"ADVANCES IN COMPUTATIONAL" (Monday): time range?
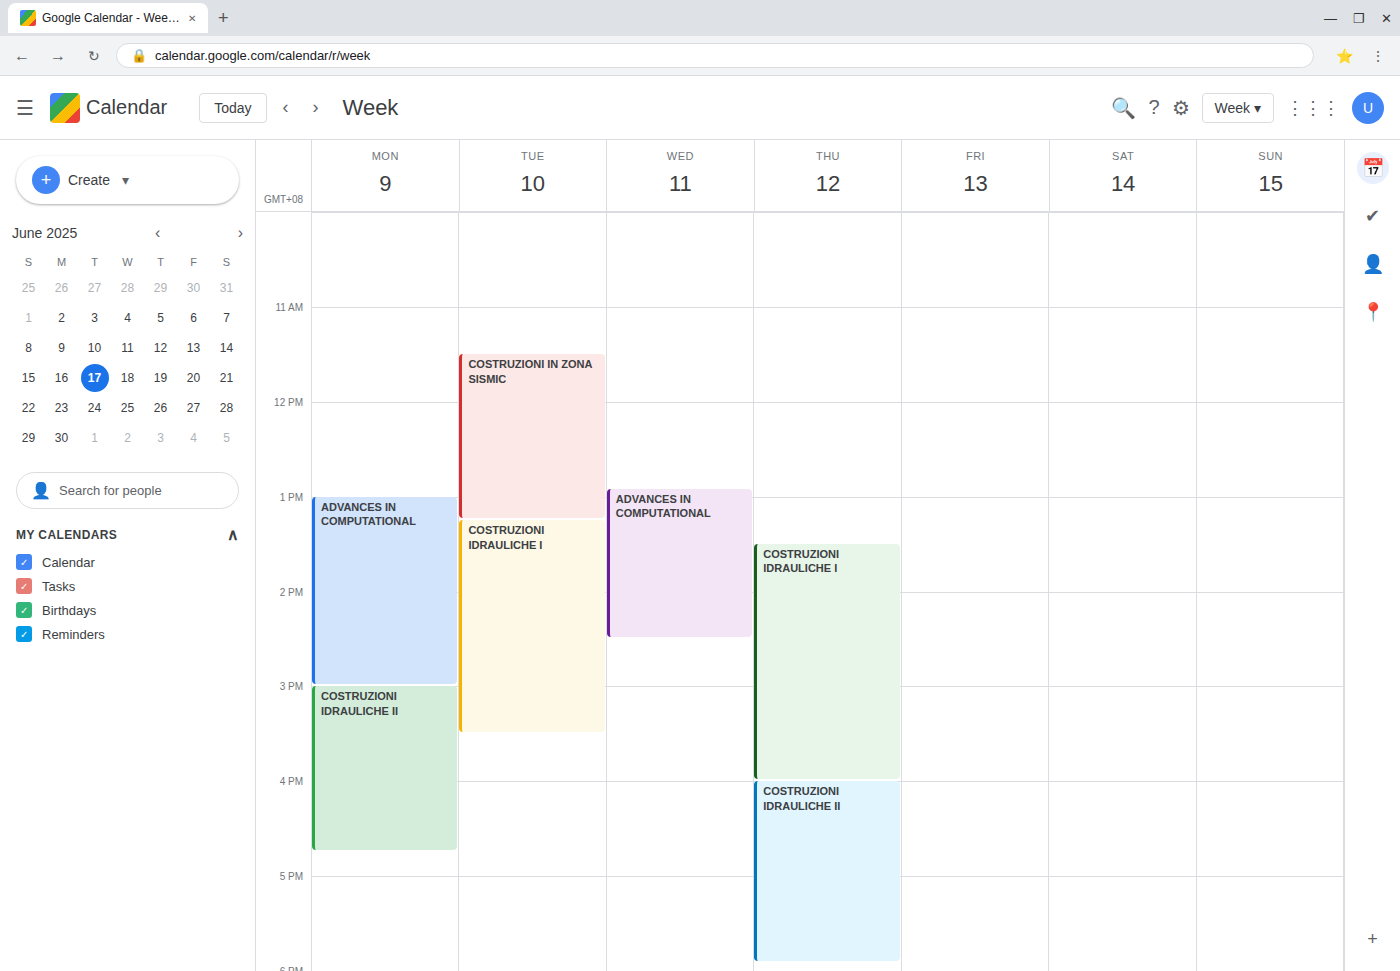
1:00 PM to 3:00 PM